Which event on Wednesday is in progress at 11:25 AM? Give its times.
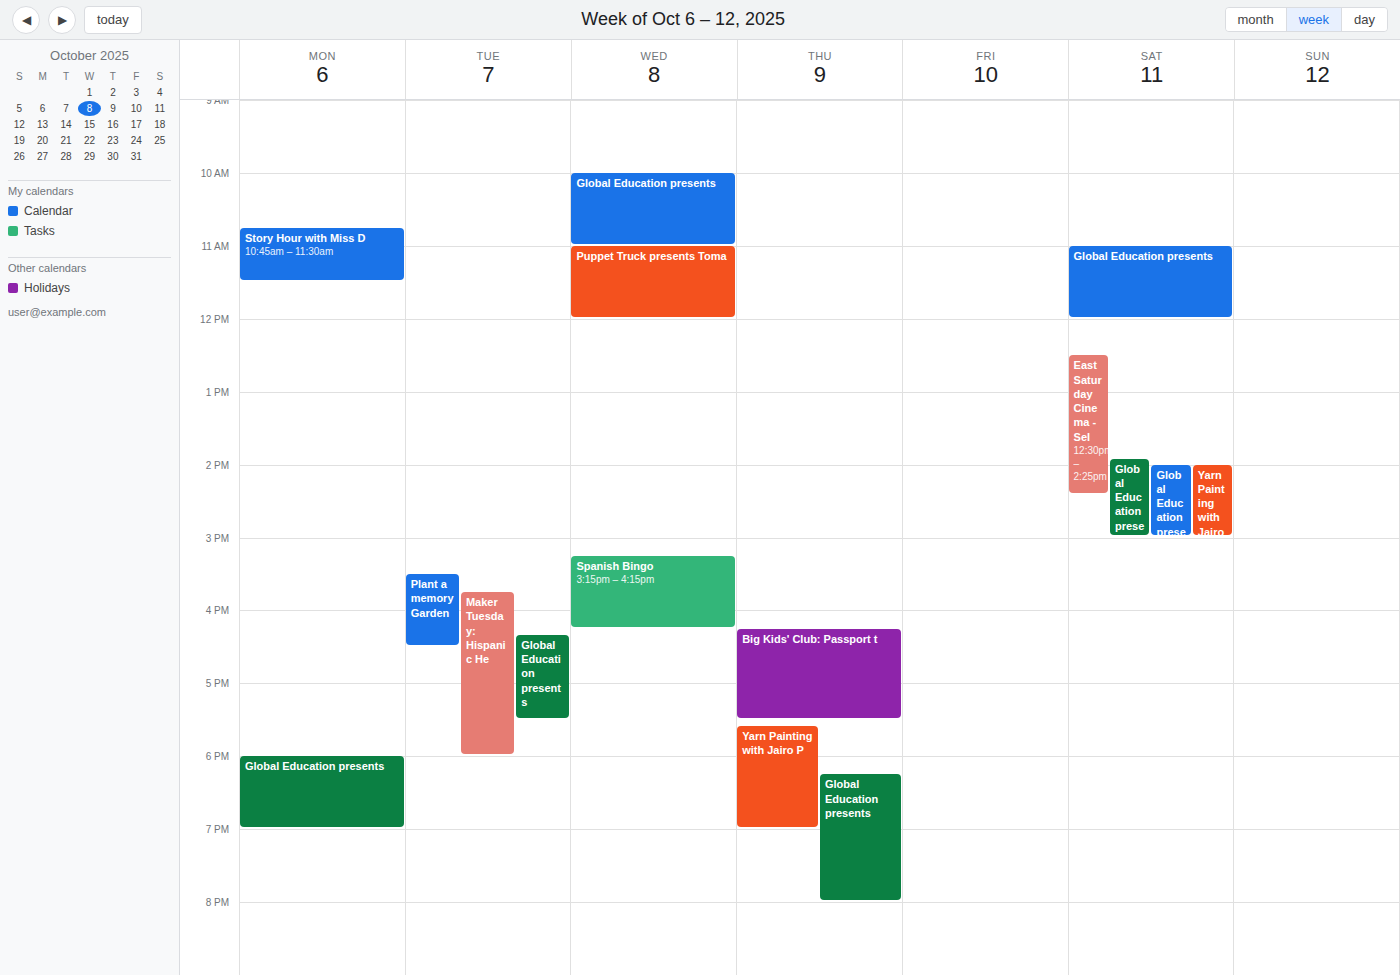
"Puppet Truck presents Toma", 11:00 AM to 12:00 PM